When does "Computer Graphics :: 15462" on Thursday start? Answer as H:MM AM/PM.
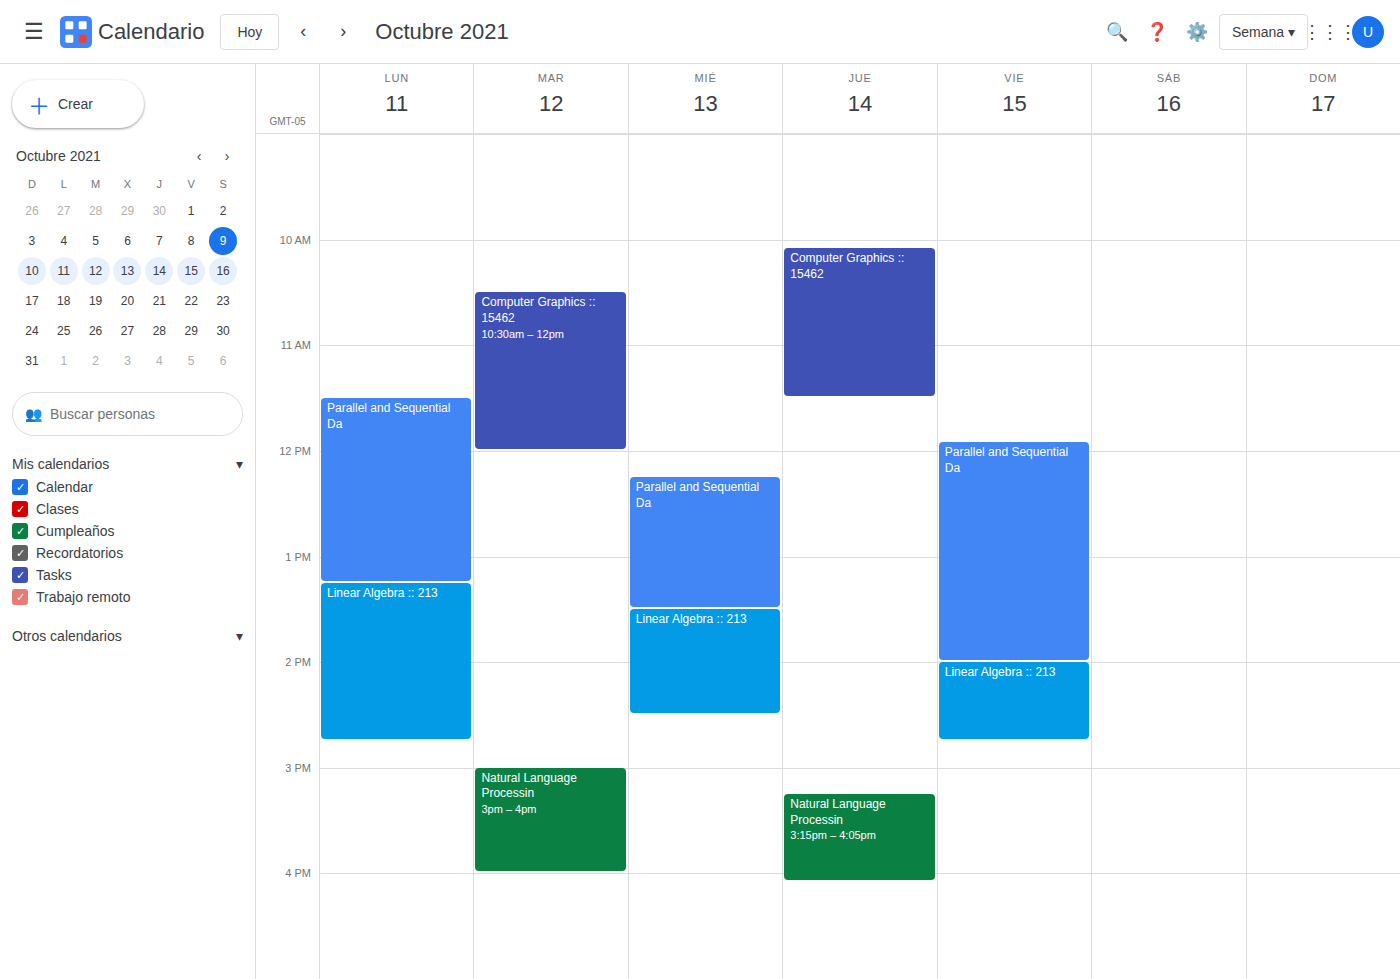
10:05 AM